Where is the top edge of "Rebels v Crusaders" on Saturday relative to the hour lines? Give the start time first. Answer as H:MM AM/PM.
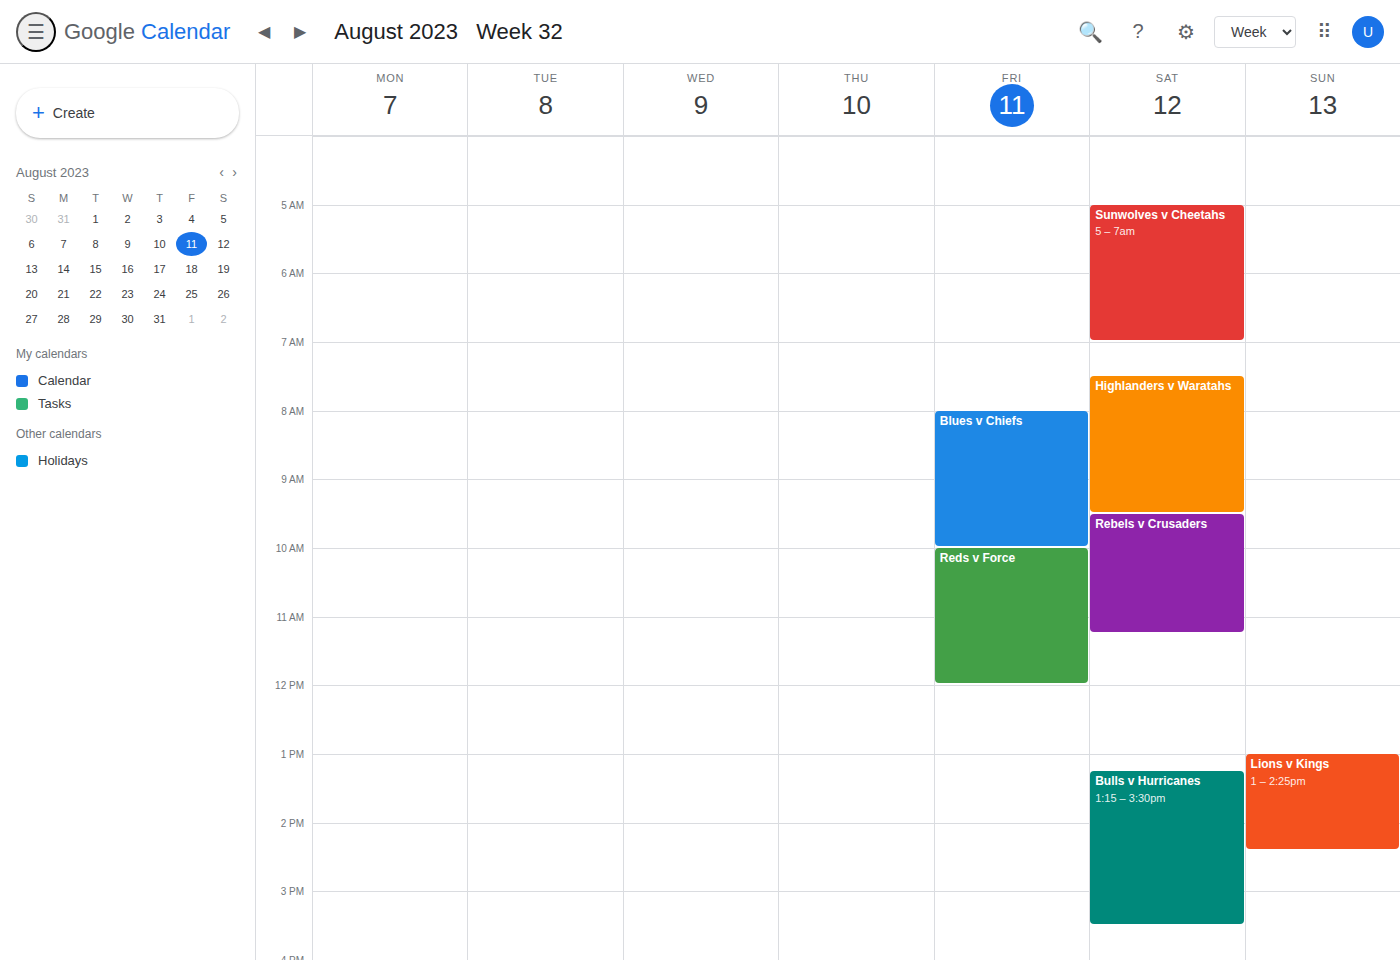
9:30 AM -- halfway between the 9 AM and 10 AM lines.